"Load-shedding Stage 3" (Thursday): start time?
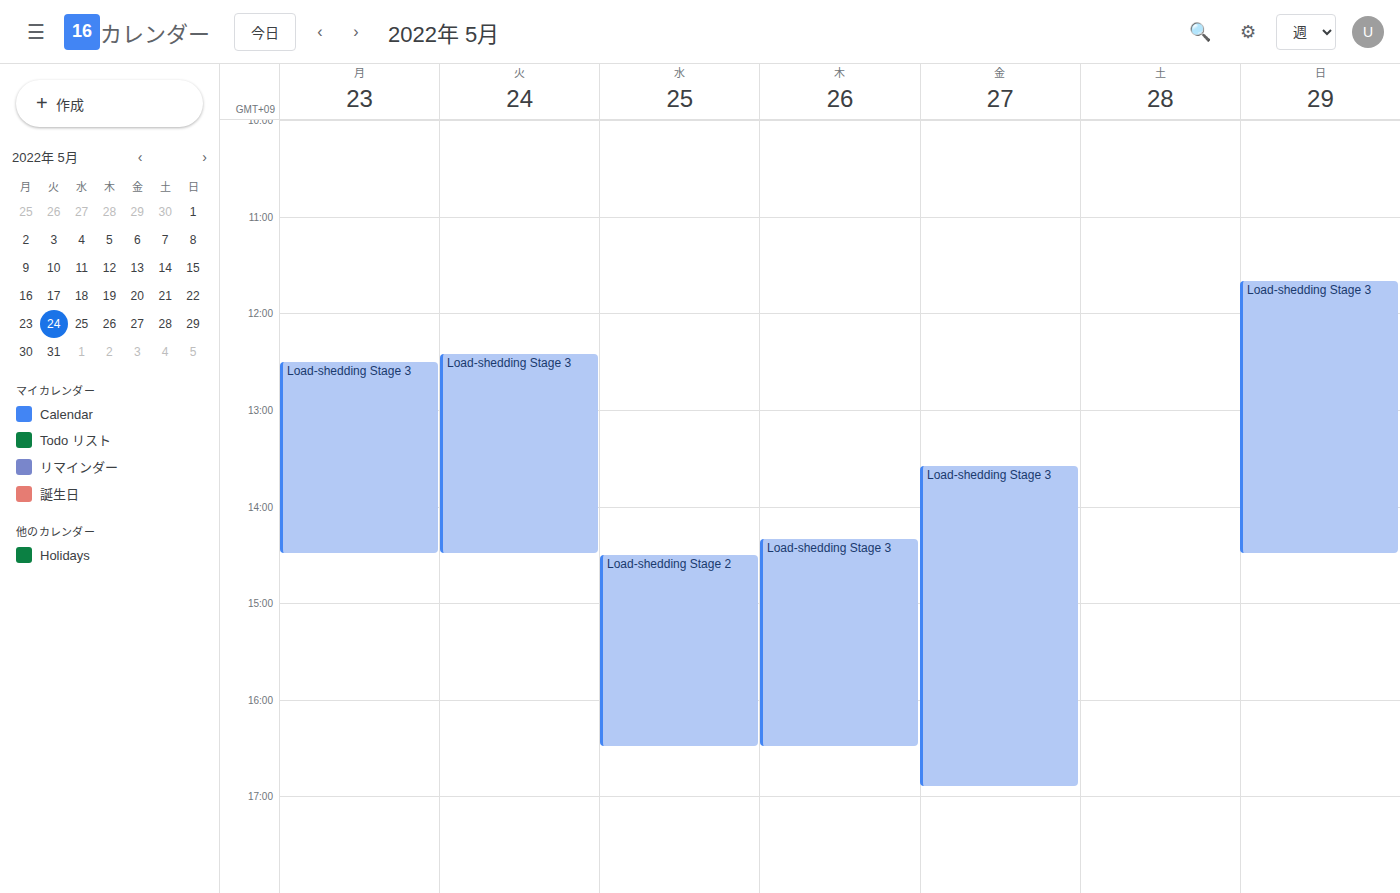
2:20 PM